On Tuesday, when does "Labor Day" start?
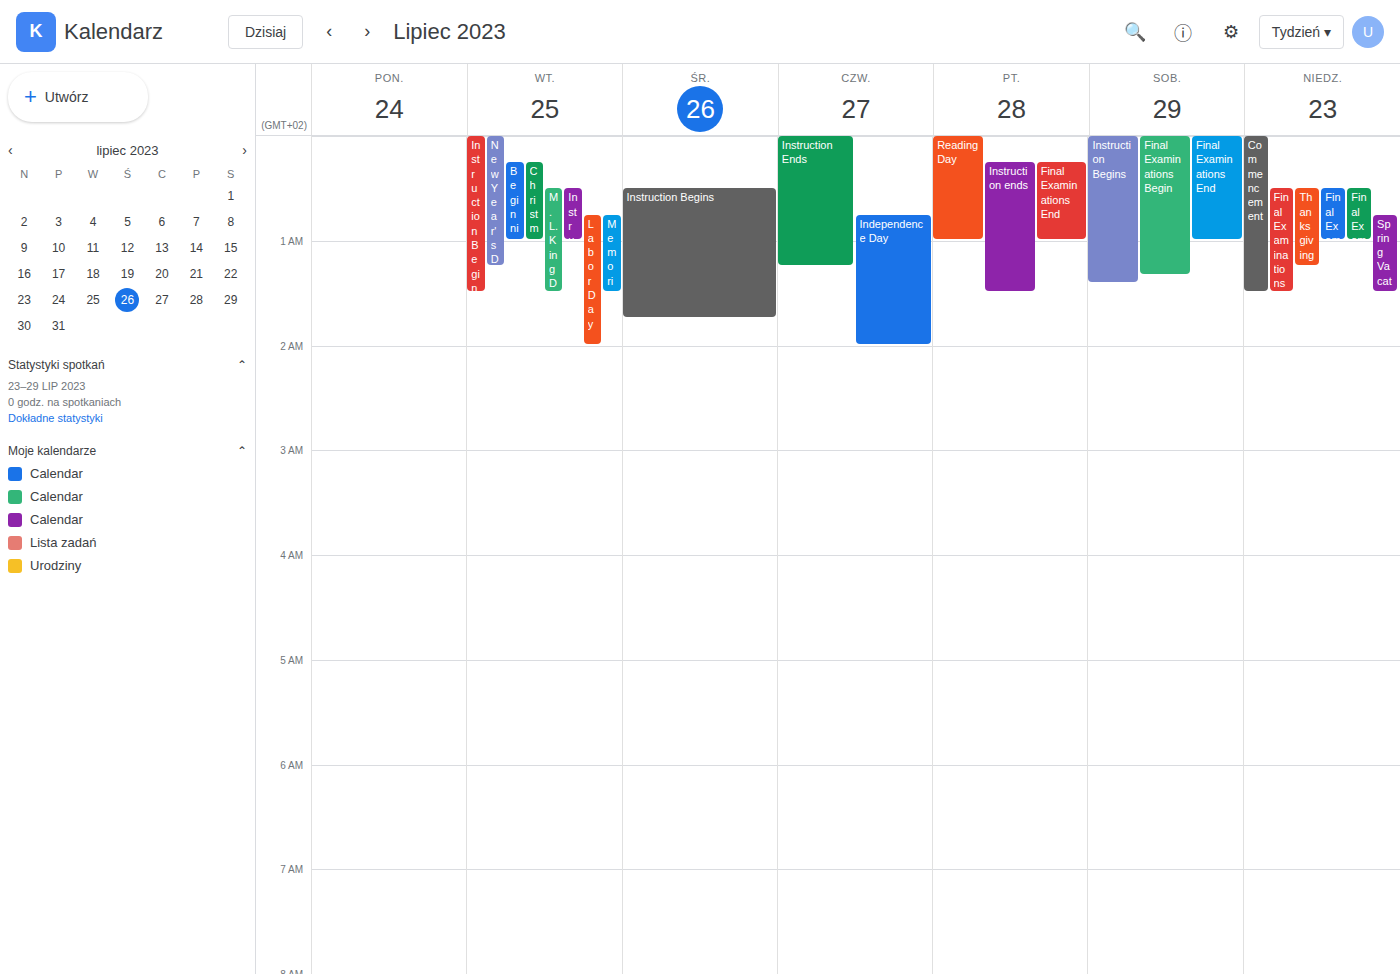
12:45 AM